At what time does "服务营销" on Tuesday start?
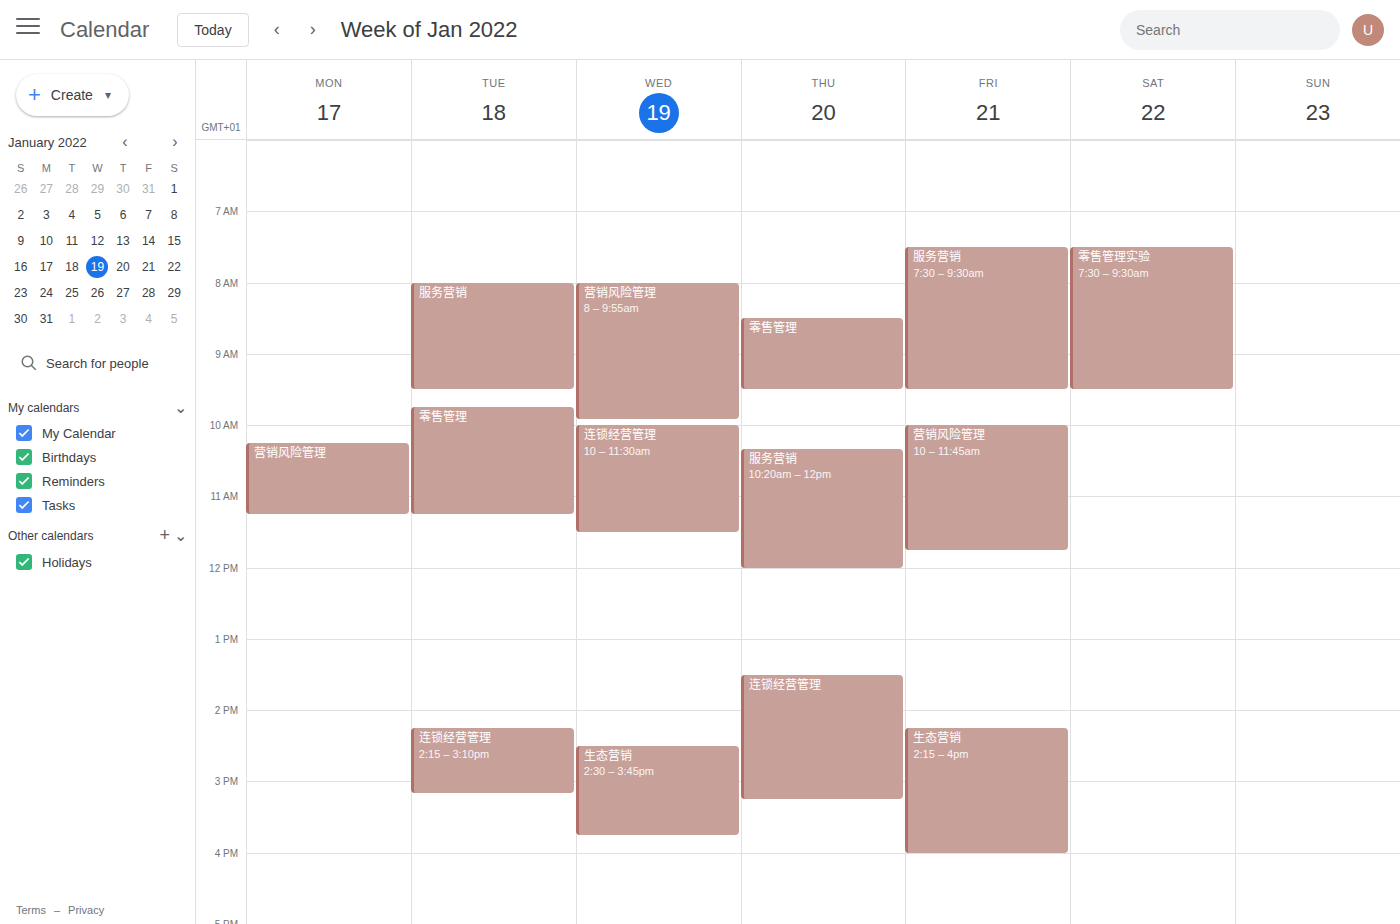
8:00 AM